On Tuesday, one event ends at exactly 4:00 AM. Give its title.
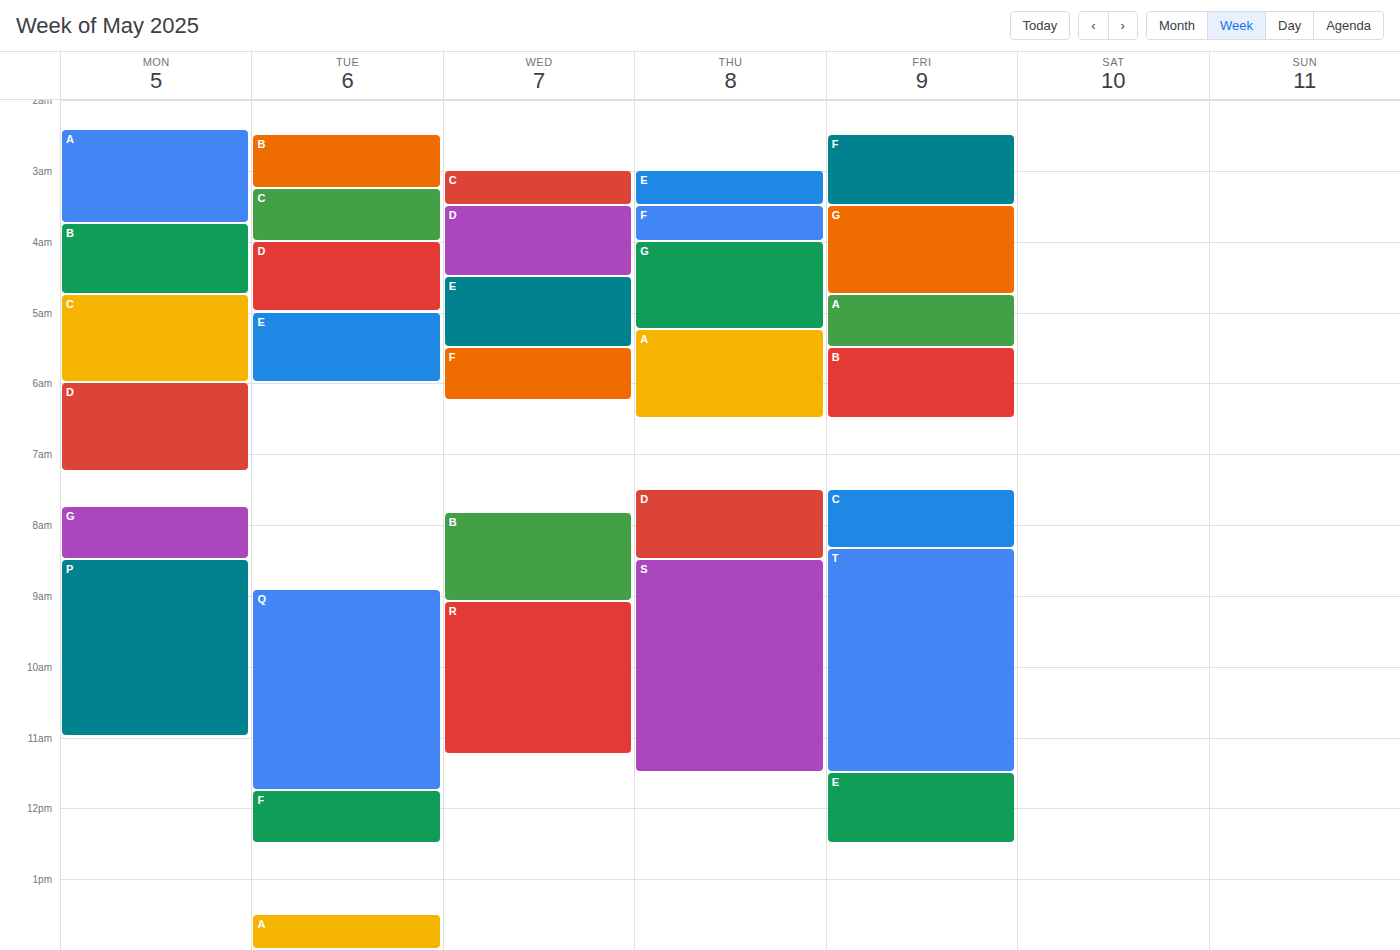
"C"